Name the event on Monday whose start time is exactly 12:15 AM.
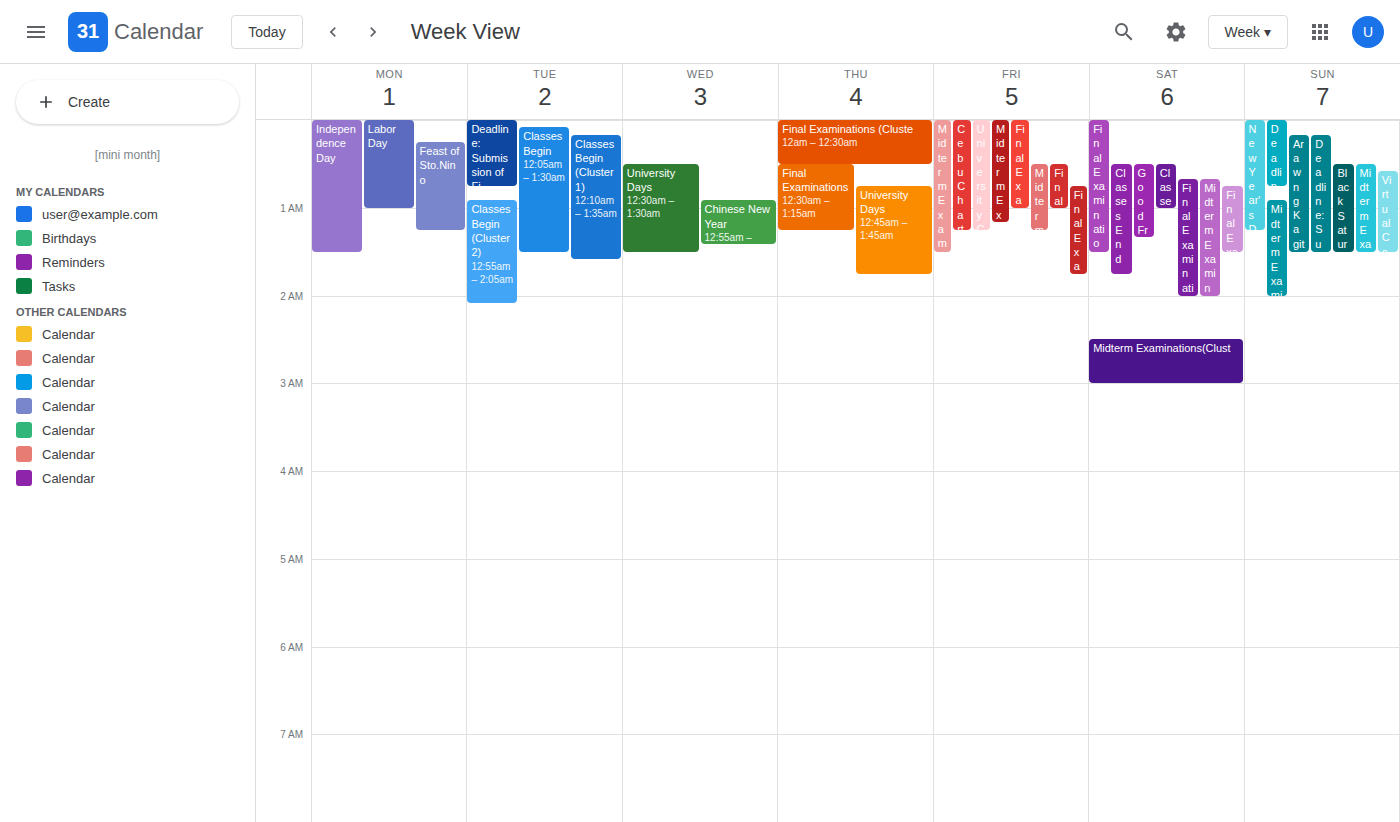
"Feast of Sto.Nino"